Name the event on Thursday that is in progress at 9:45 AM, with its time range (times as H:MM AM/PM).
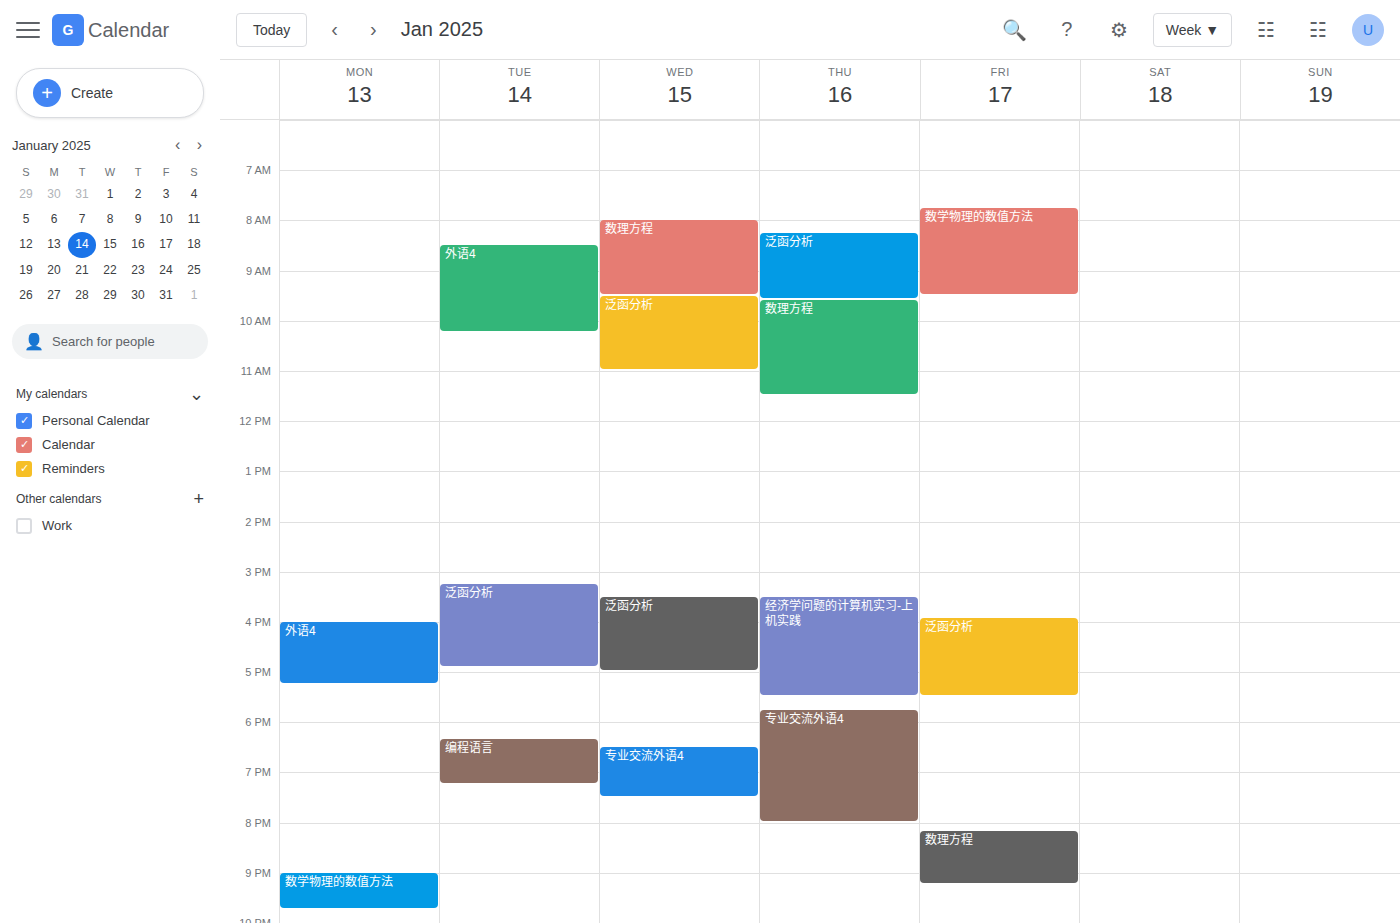
"数理方程", 9:35 AM to 11:30 AM